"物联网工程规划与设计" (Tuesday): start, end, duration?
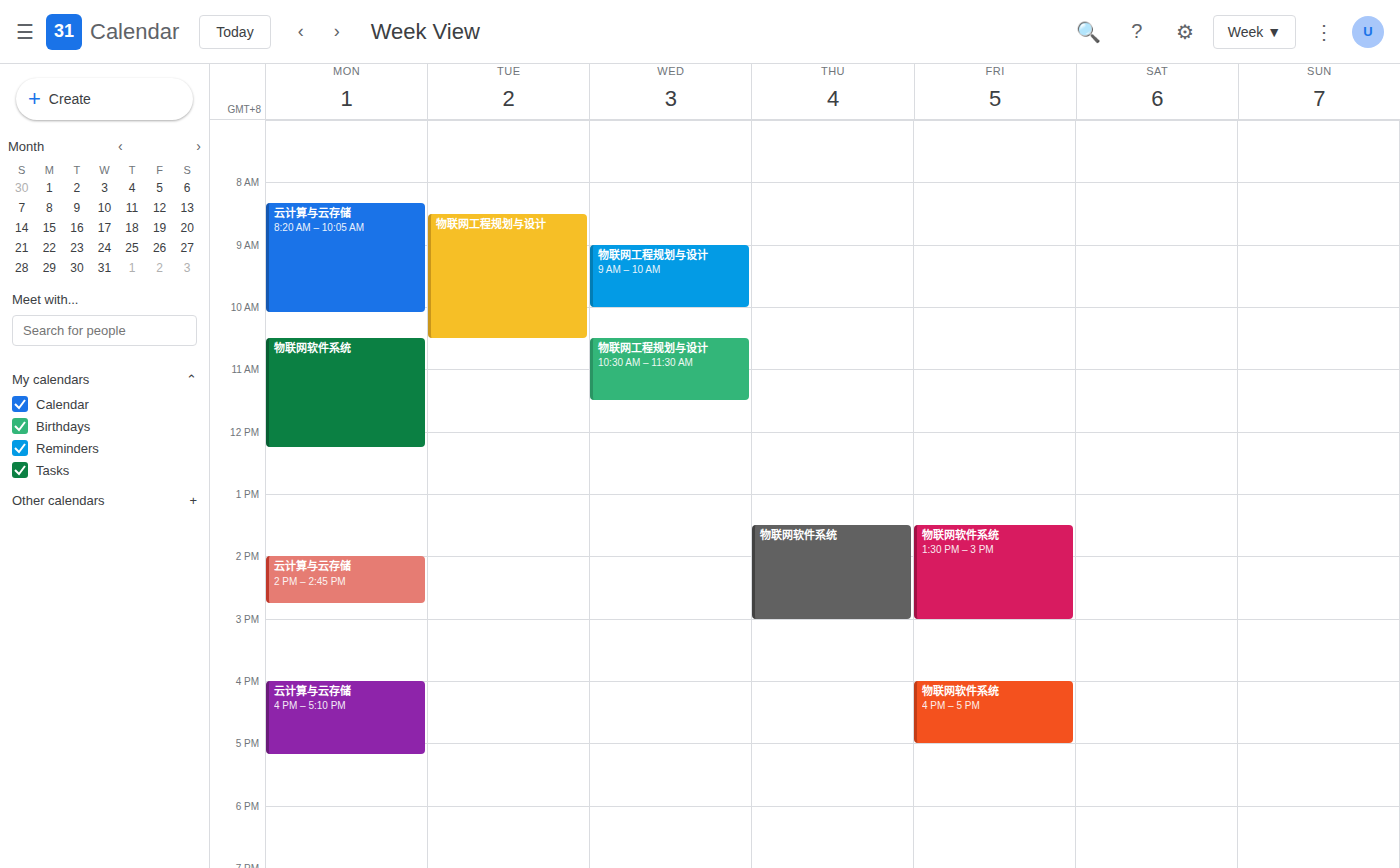
8:30 AM to 10:30 AM, 2 hours